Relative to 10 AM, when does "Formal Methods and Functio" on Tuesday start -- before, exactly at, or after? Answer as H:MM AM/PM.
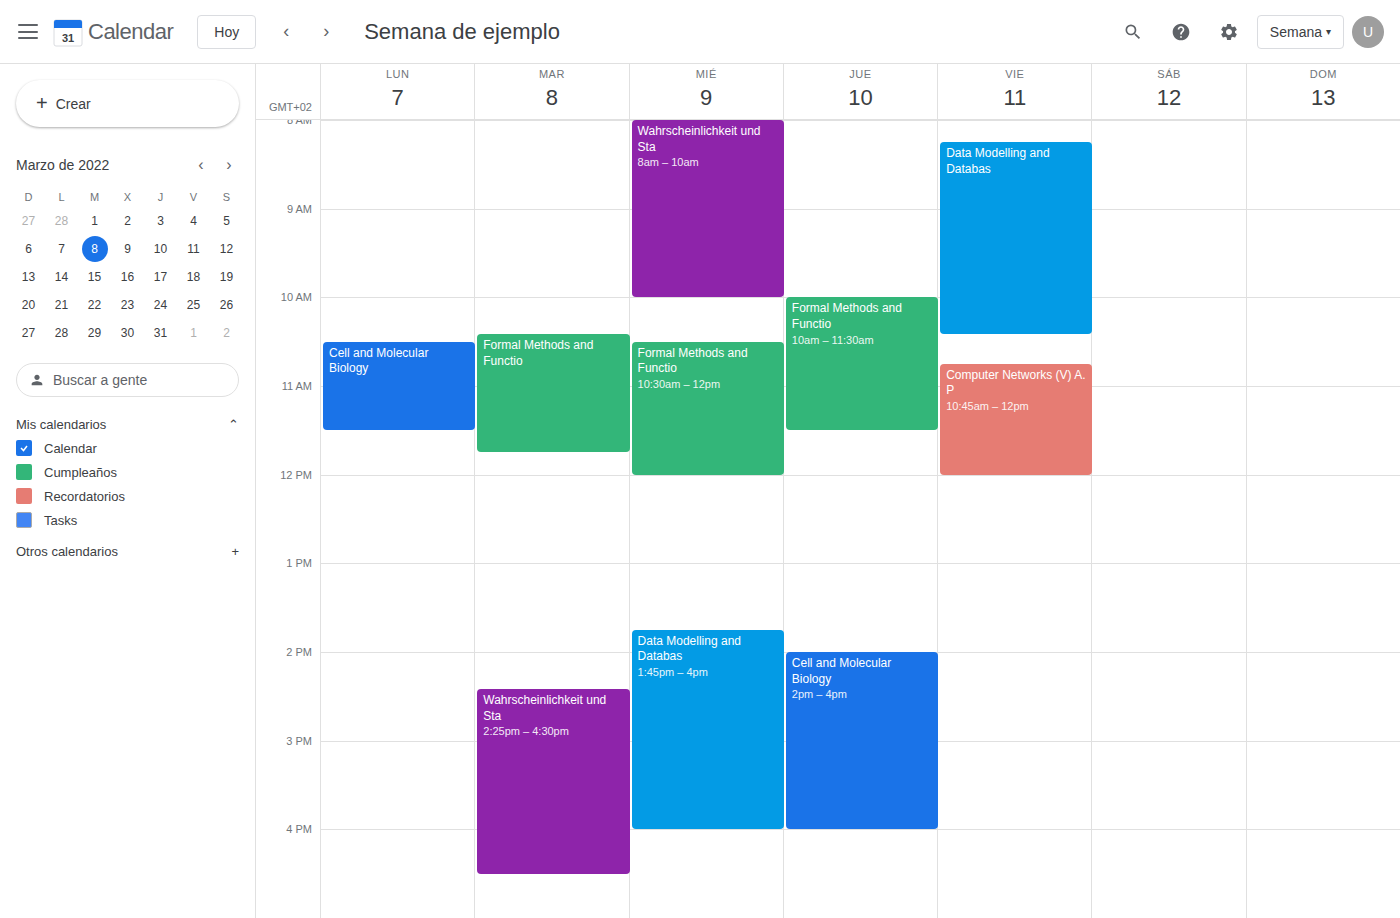
10:25 AM -- after 10 AM, 25 minutes below the 10 AM line.